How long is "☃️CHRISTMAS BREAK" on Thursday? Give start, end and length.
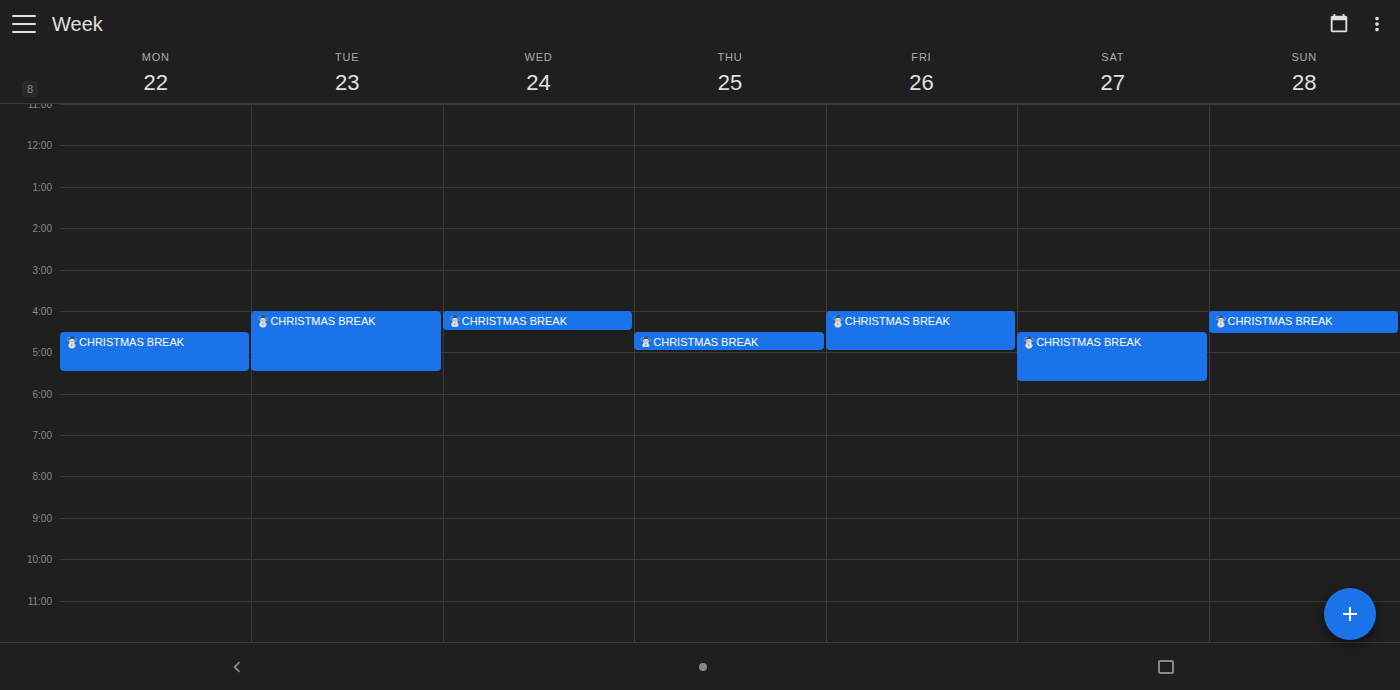
4:30 PM to 5:00 PM, 30 minutes